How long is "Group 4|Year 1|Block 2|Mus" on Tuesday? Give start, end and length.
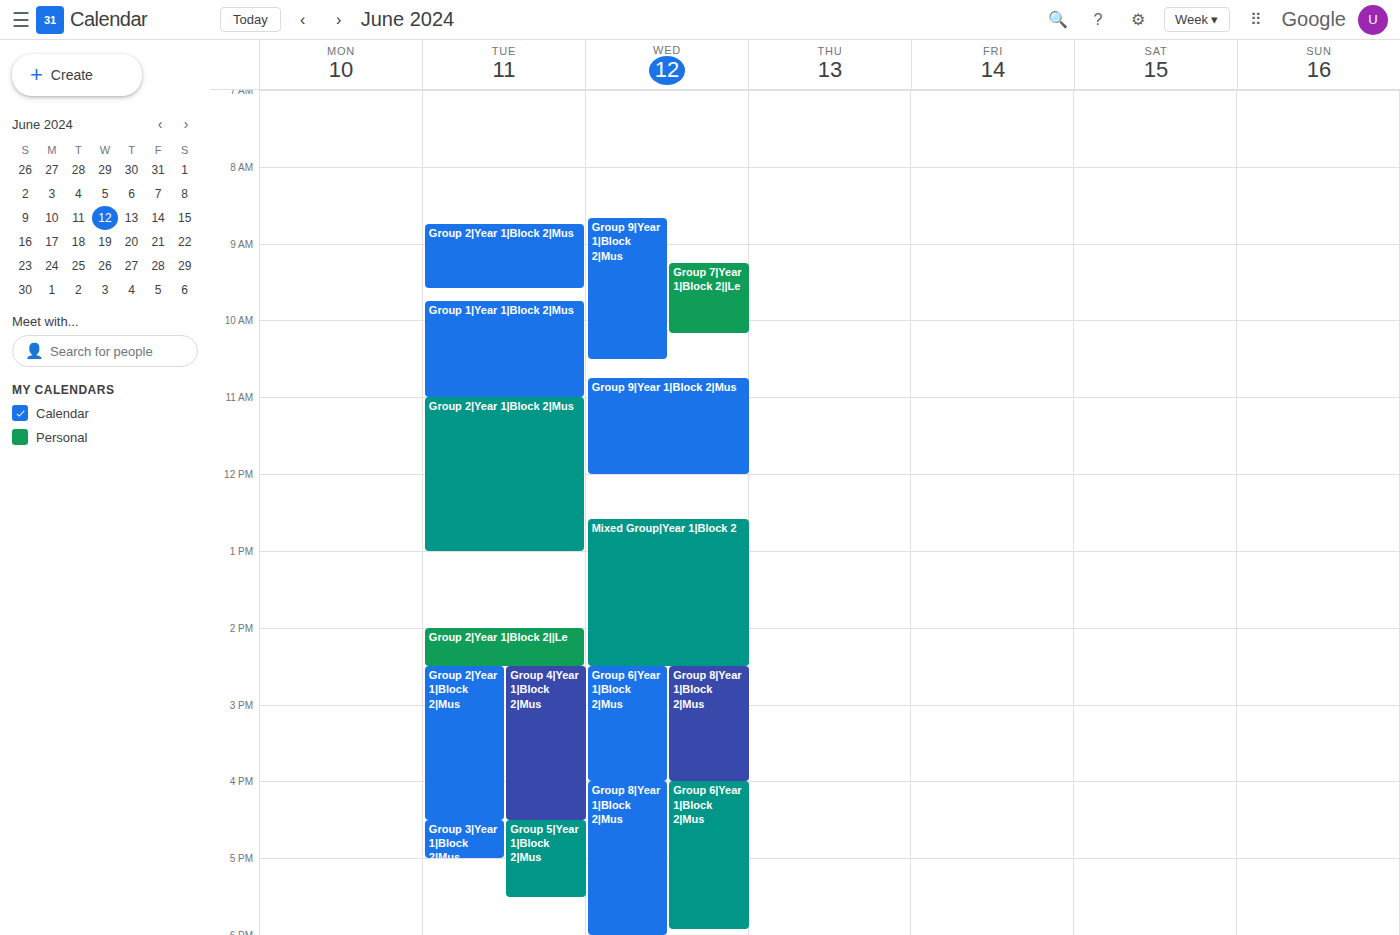
2:30 PM to 4:30 PM, 2 hours